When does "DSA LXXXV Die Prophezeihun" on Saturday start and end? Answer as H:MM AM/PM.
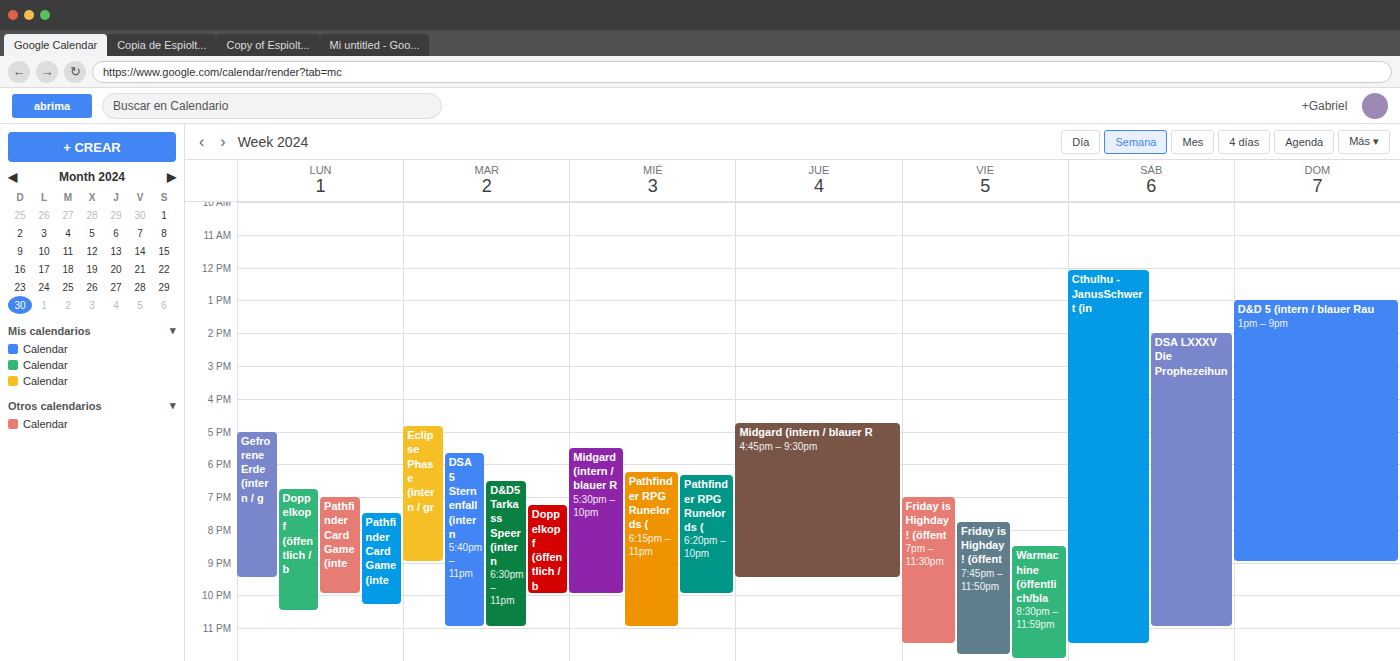
2:00 PM to 11:00 PM